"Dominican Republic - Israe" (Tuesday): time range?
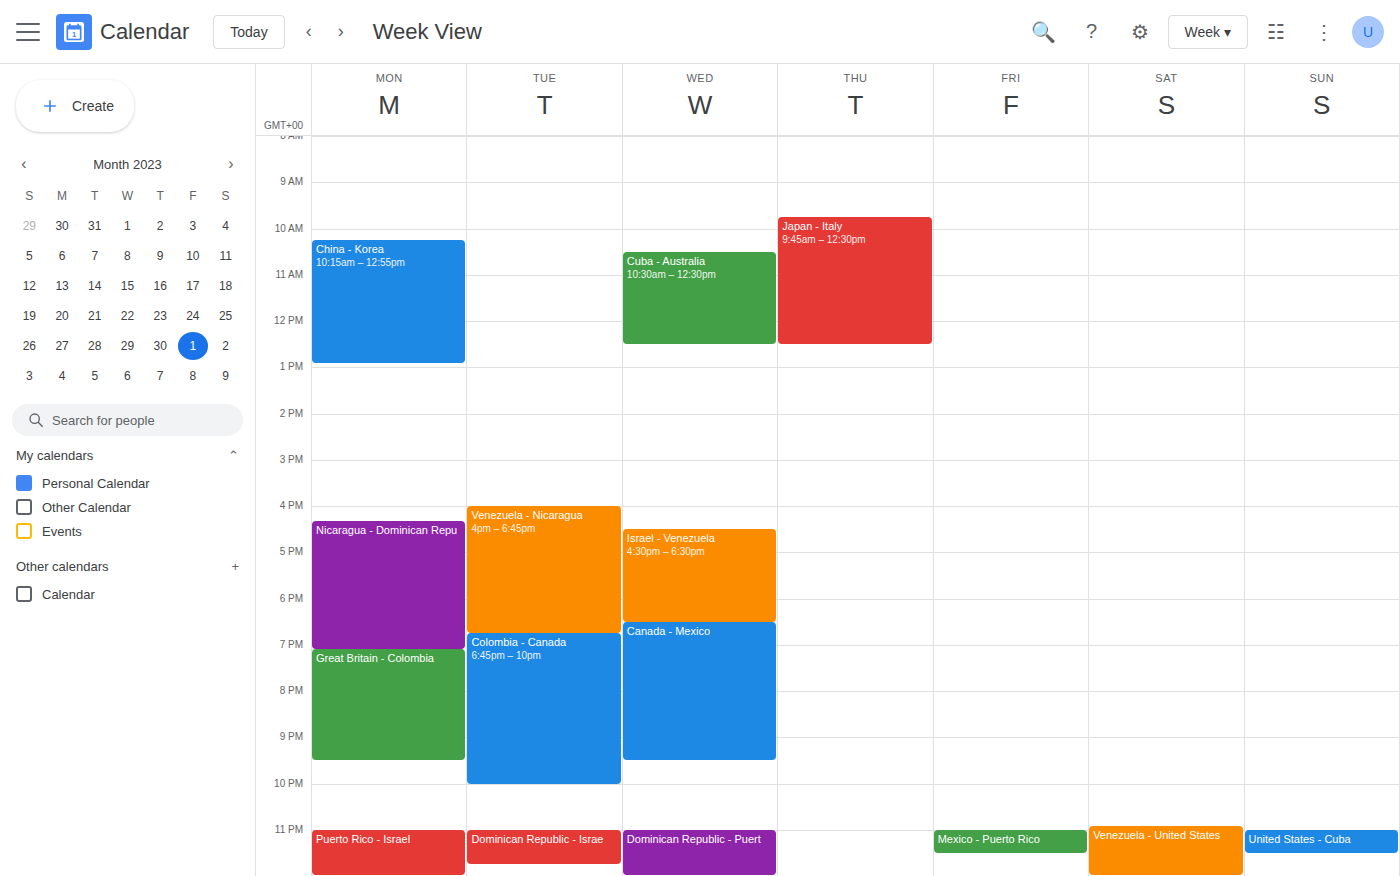
11:00 PM to 11:45 PM